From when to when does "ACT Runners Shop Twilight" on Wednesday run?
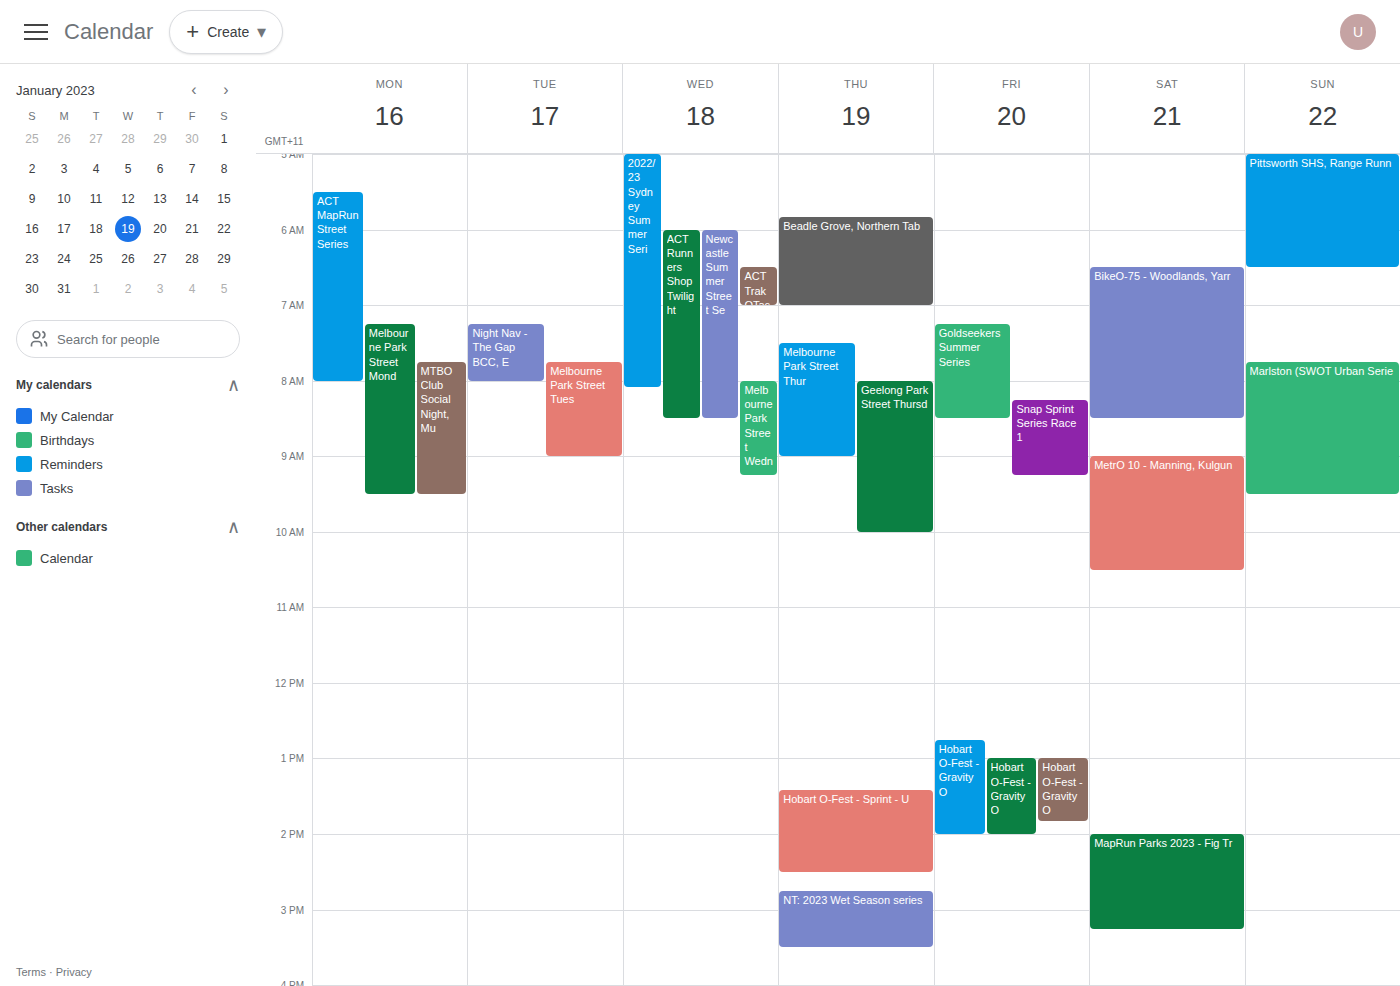
6:00 AM to 8:30 AM